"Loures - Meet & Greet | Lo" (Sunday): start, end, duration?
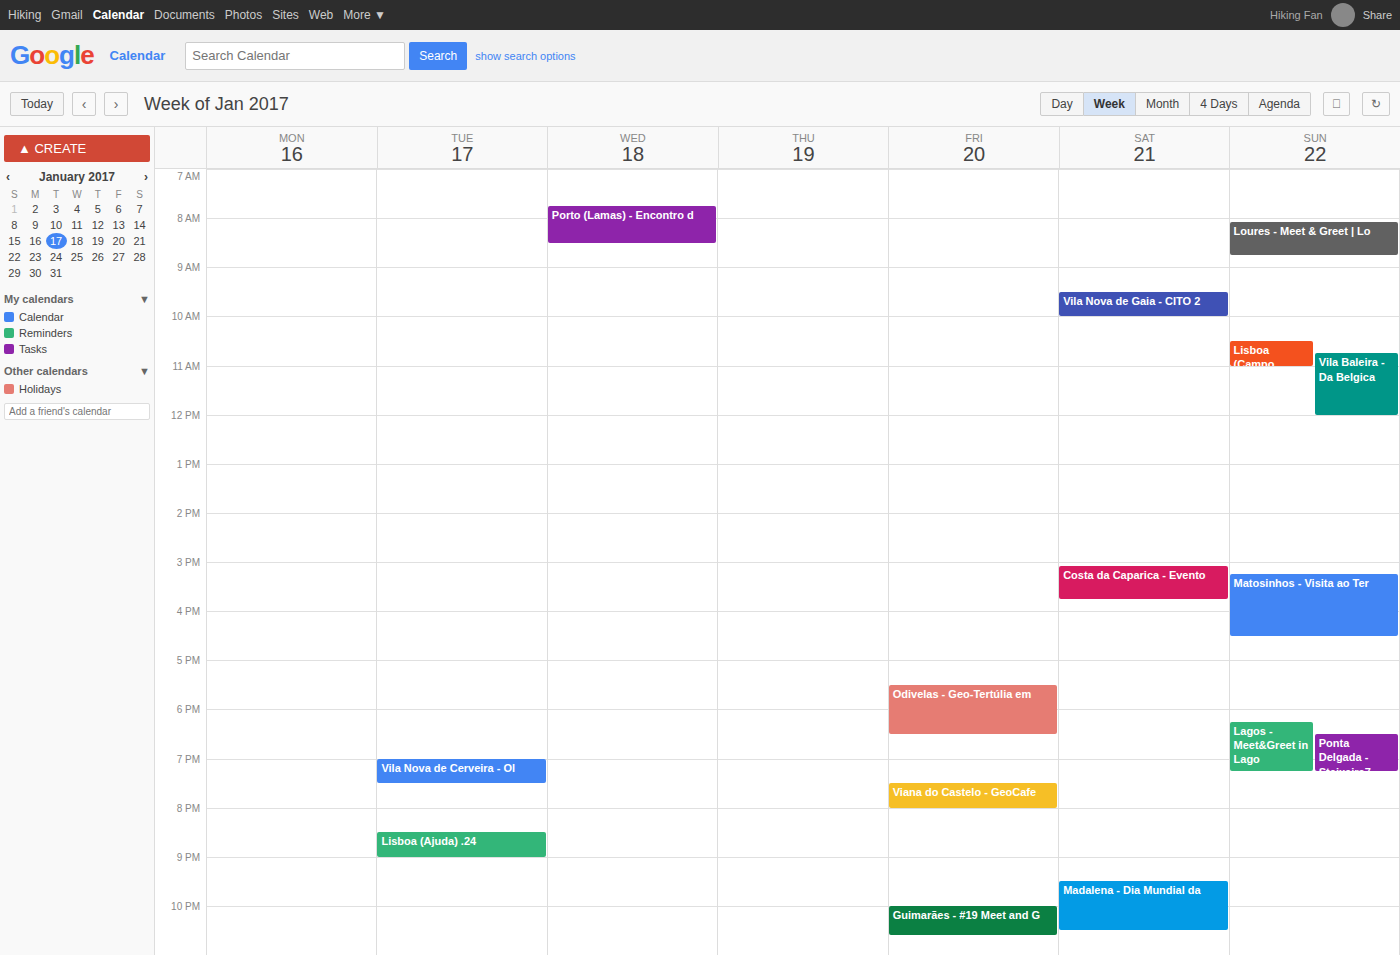
8:05 AM to 8:45 AM, 40 minutes